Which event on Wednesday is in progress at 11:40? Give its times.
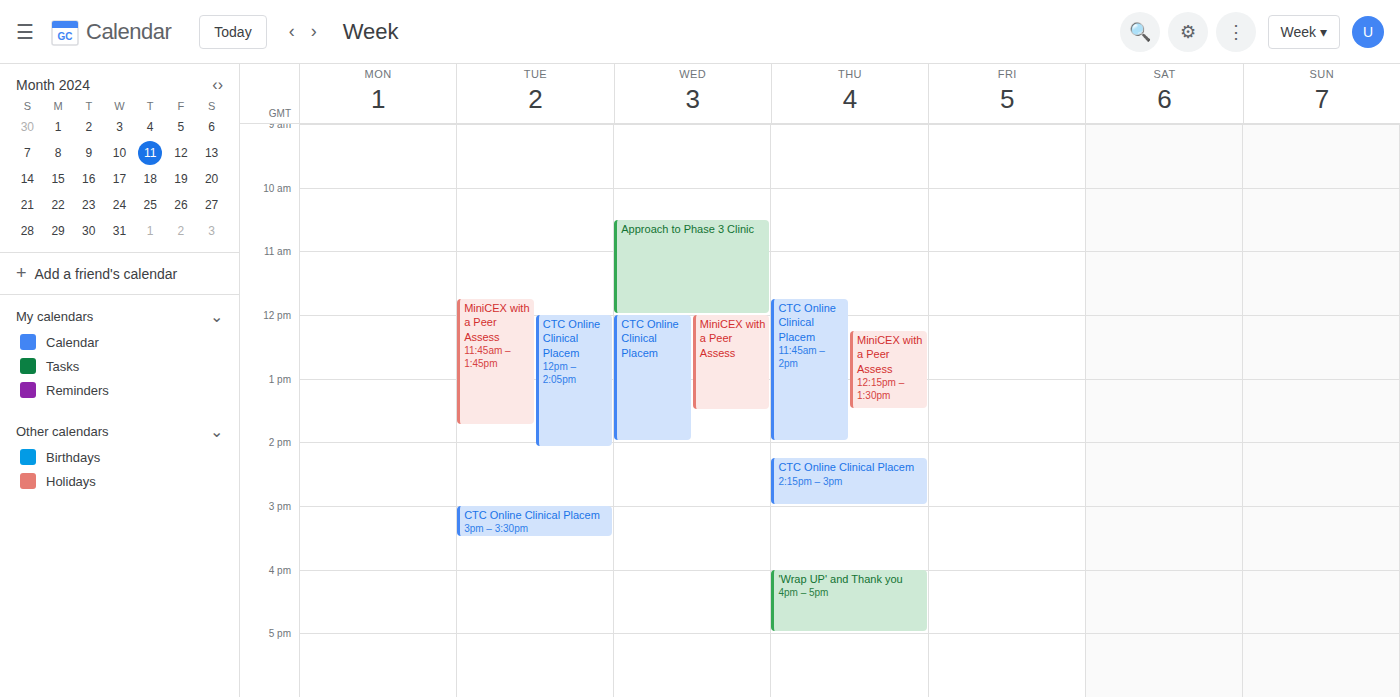
"Approach to Phase 3 Clinic", 10:30 to 12:00